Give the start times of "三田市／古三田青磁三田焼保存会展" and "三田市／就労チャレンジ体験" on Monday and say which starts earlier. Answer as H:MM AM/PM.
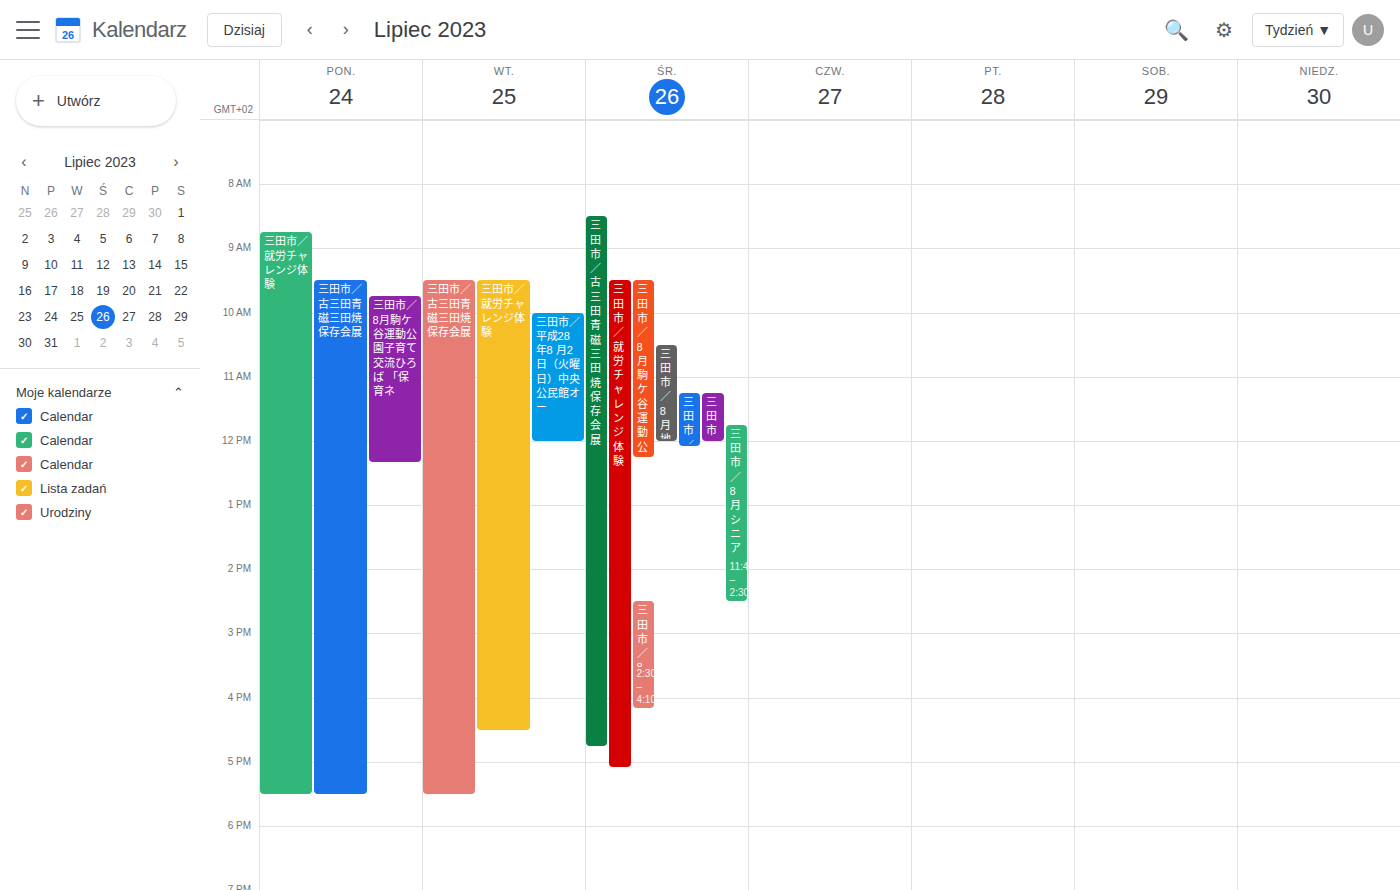
"三田市／就労チャレンジ体験" 8:45 AM; "三田市／古三田青磁三田焼保存会展" 9:30 AM.